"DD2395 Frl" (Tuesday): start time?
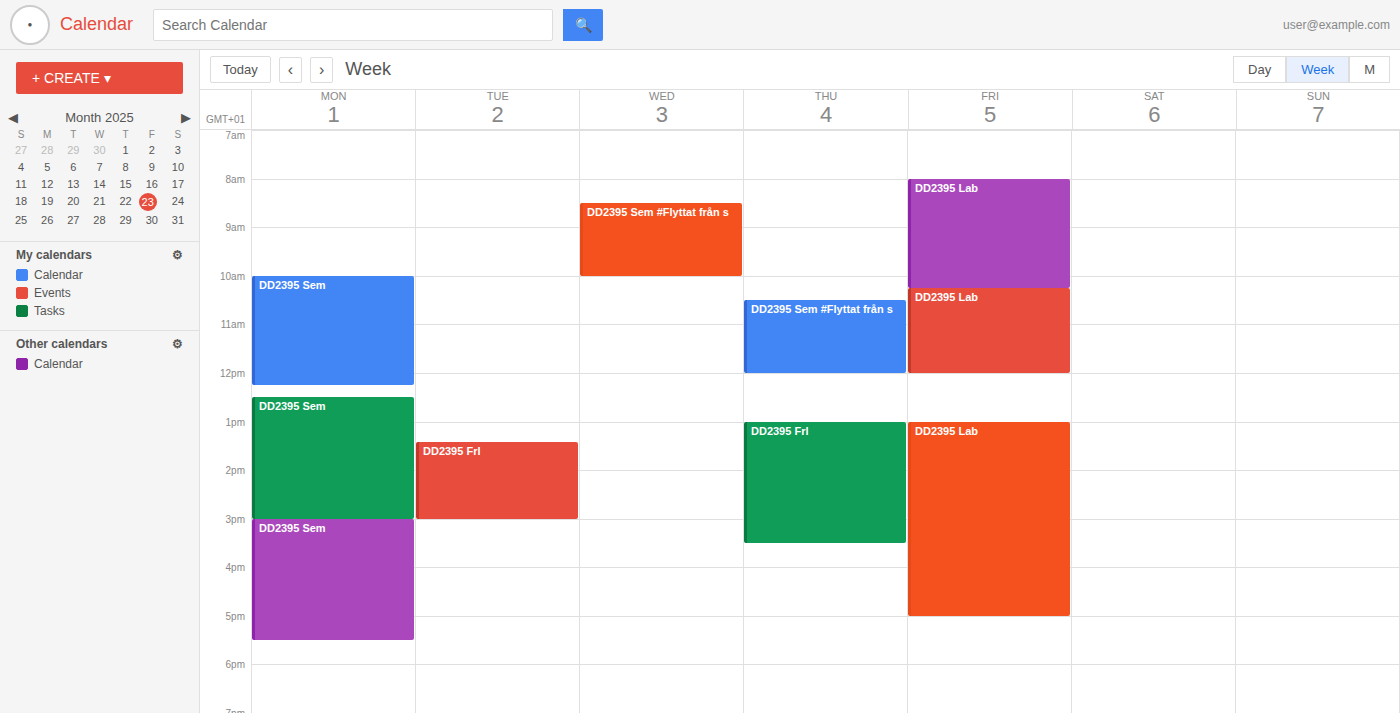
1:25 PM